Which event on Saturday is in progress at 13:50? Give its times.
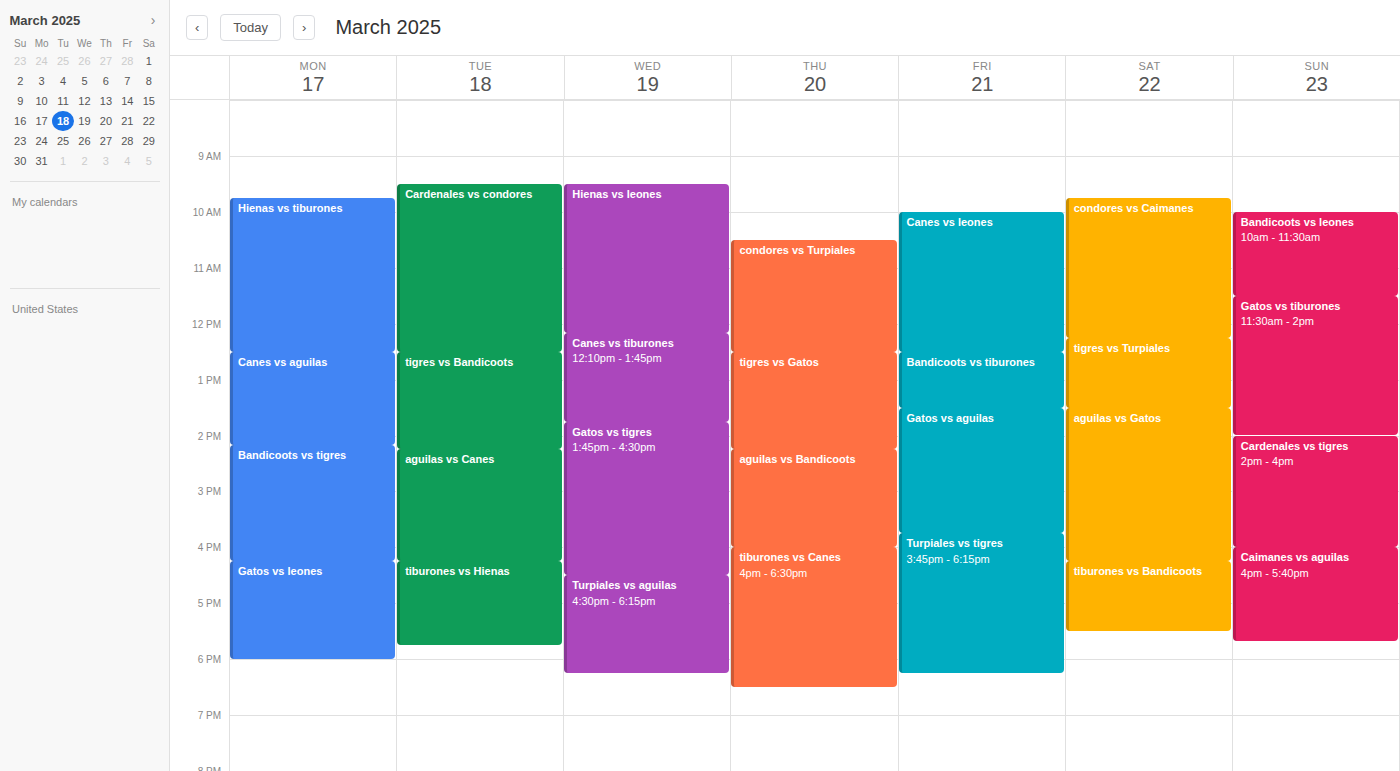
"aguilas vs Gatos", 13:30 to 16:15